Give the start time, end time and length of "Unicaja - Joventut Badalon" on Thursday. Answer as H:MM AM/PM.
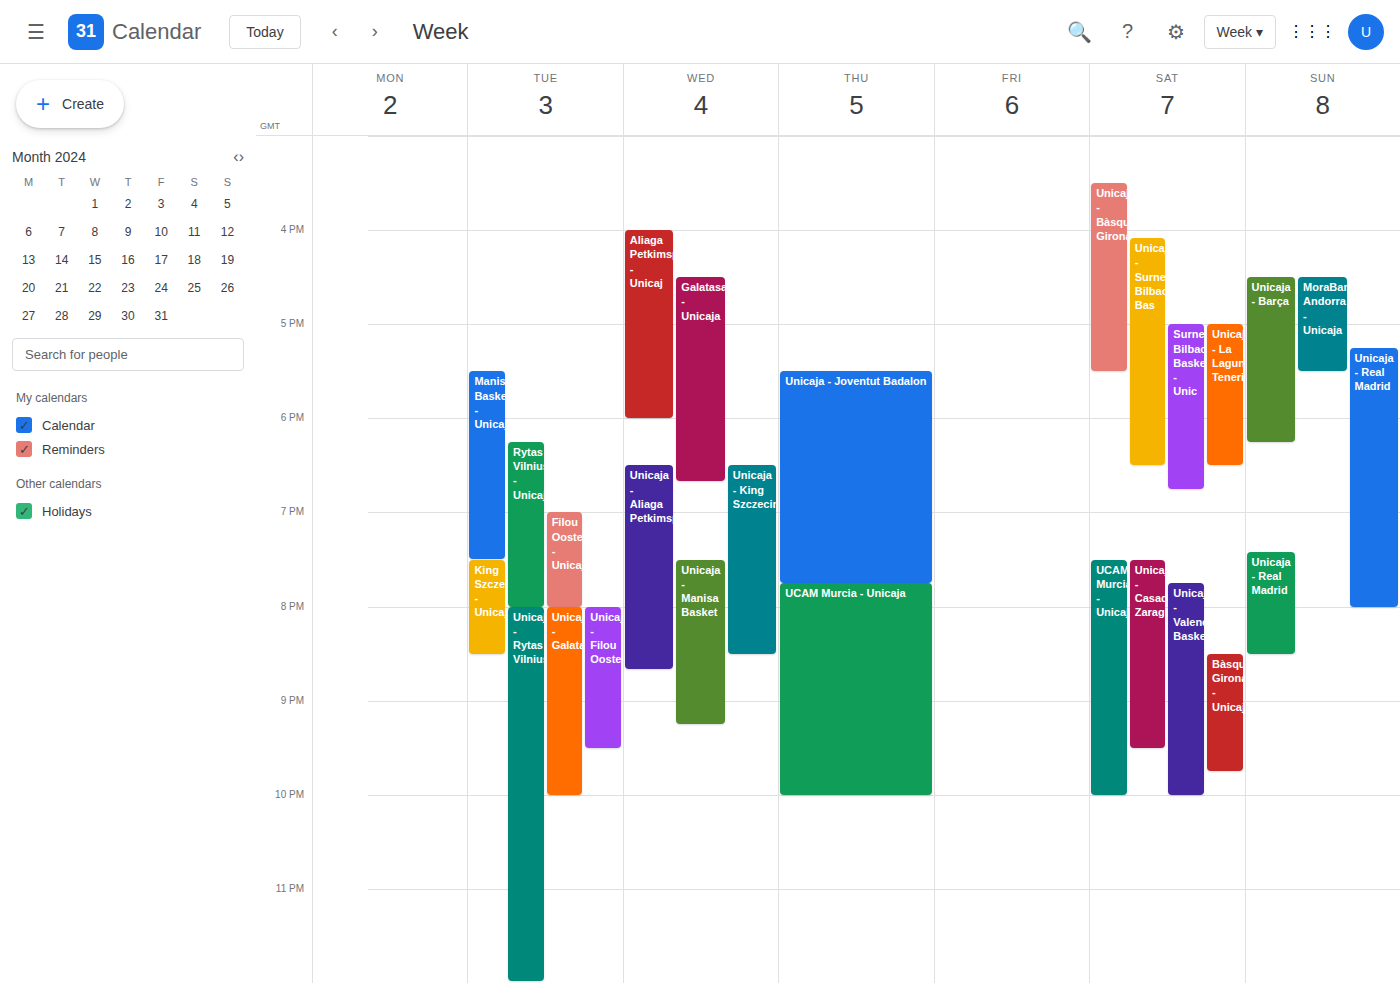
5:30 PM to 7:45 PM, 2 hours 15 minutes